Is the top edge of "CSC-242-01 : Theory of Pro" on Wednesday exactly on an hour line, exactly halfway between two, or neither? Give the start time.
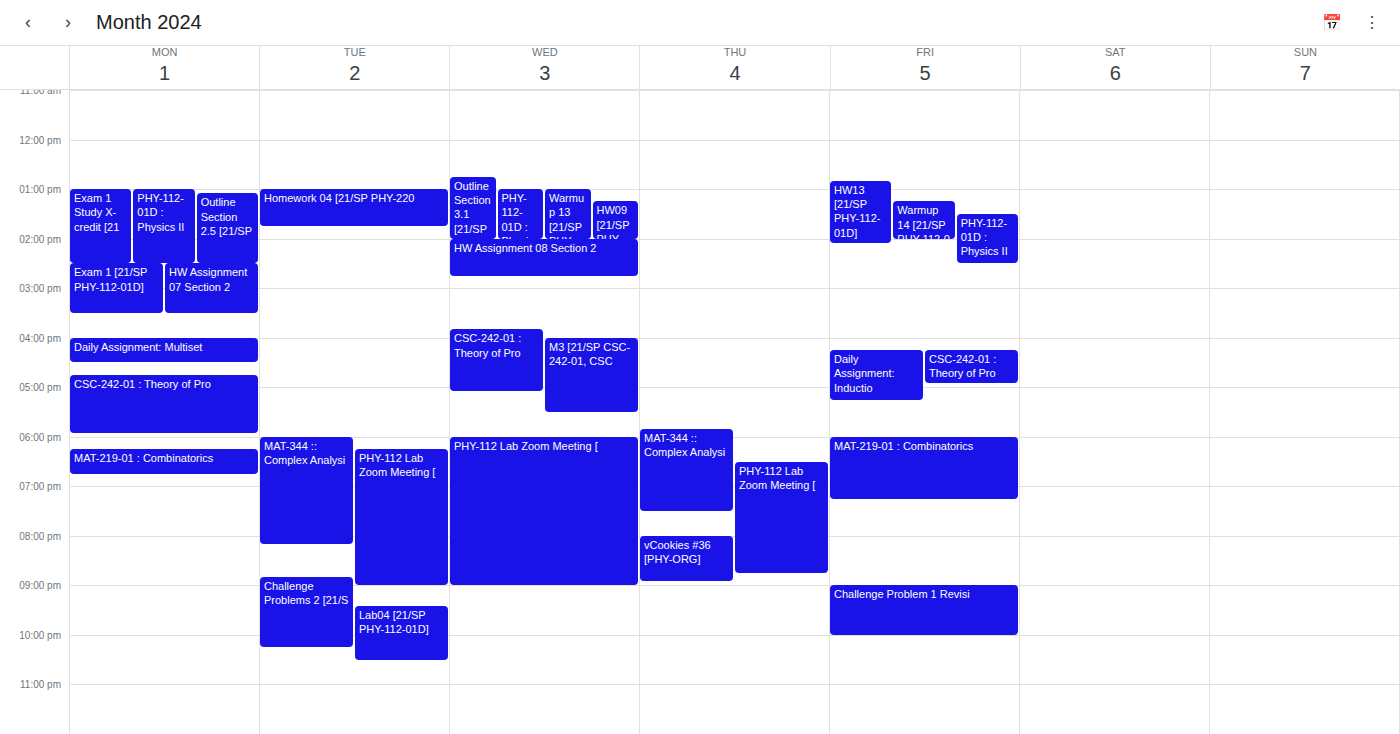
3:50 PM -- neither: 50 minutes below the 3 PM line and 10 minutes above the 4 PM line.